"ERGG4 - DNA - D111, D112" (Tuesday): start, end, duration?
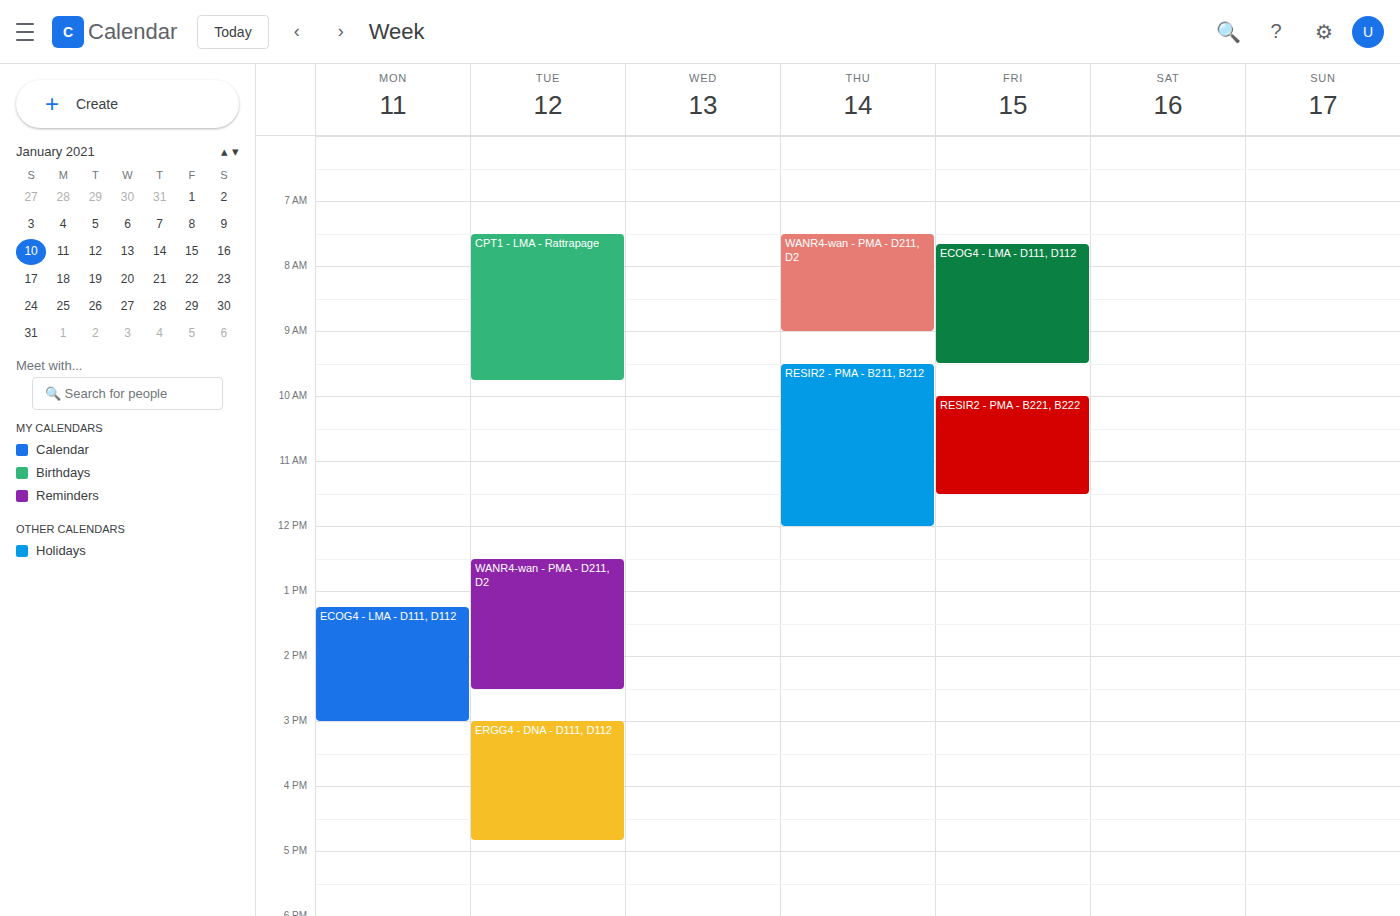
3:00 PM to 4:50 PM, 1 hour 50 minutes